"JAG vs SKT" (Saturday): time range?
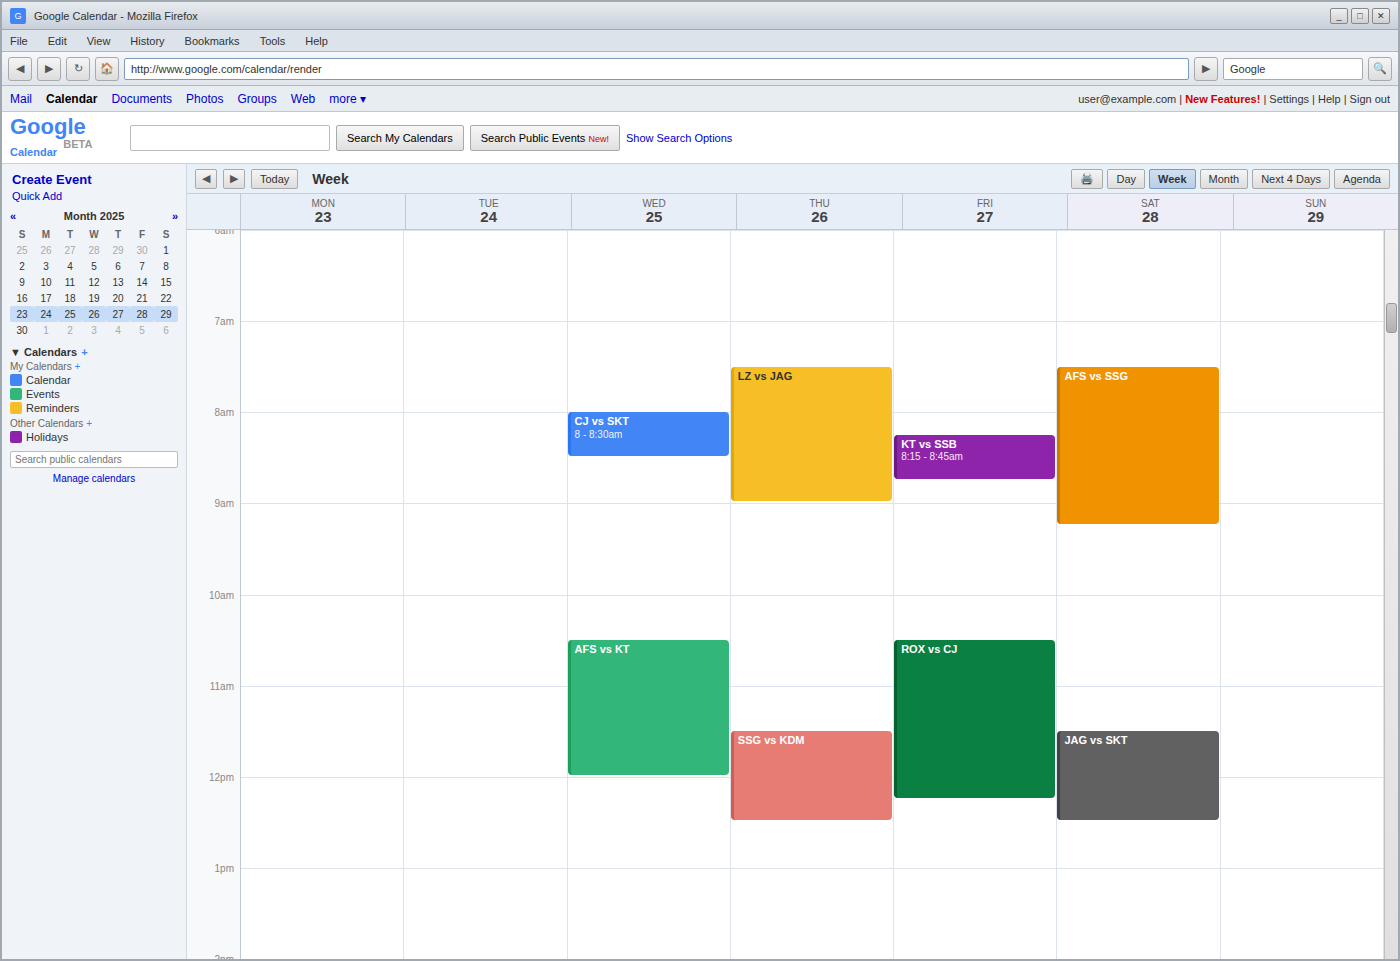
11:30 AM to 12:30 PM